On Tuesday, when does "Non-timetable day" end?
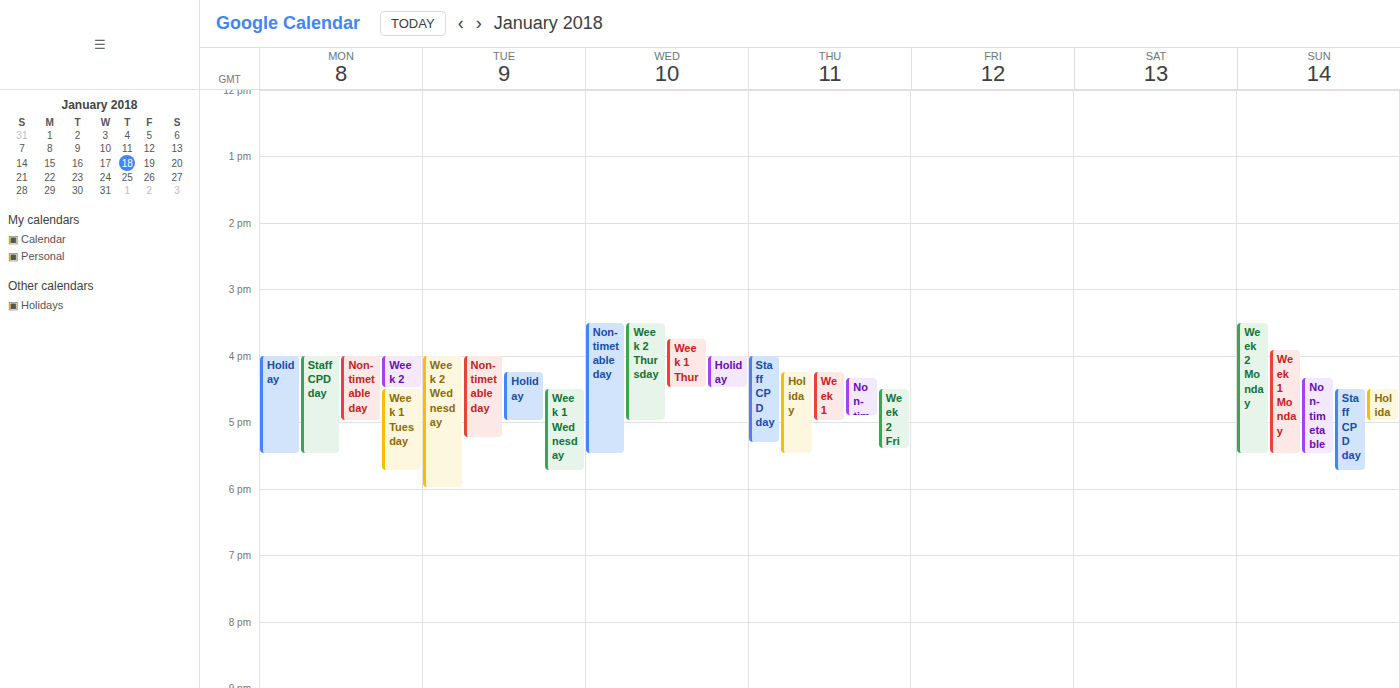
5:15 PM